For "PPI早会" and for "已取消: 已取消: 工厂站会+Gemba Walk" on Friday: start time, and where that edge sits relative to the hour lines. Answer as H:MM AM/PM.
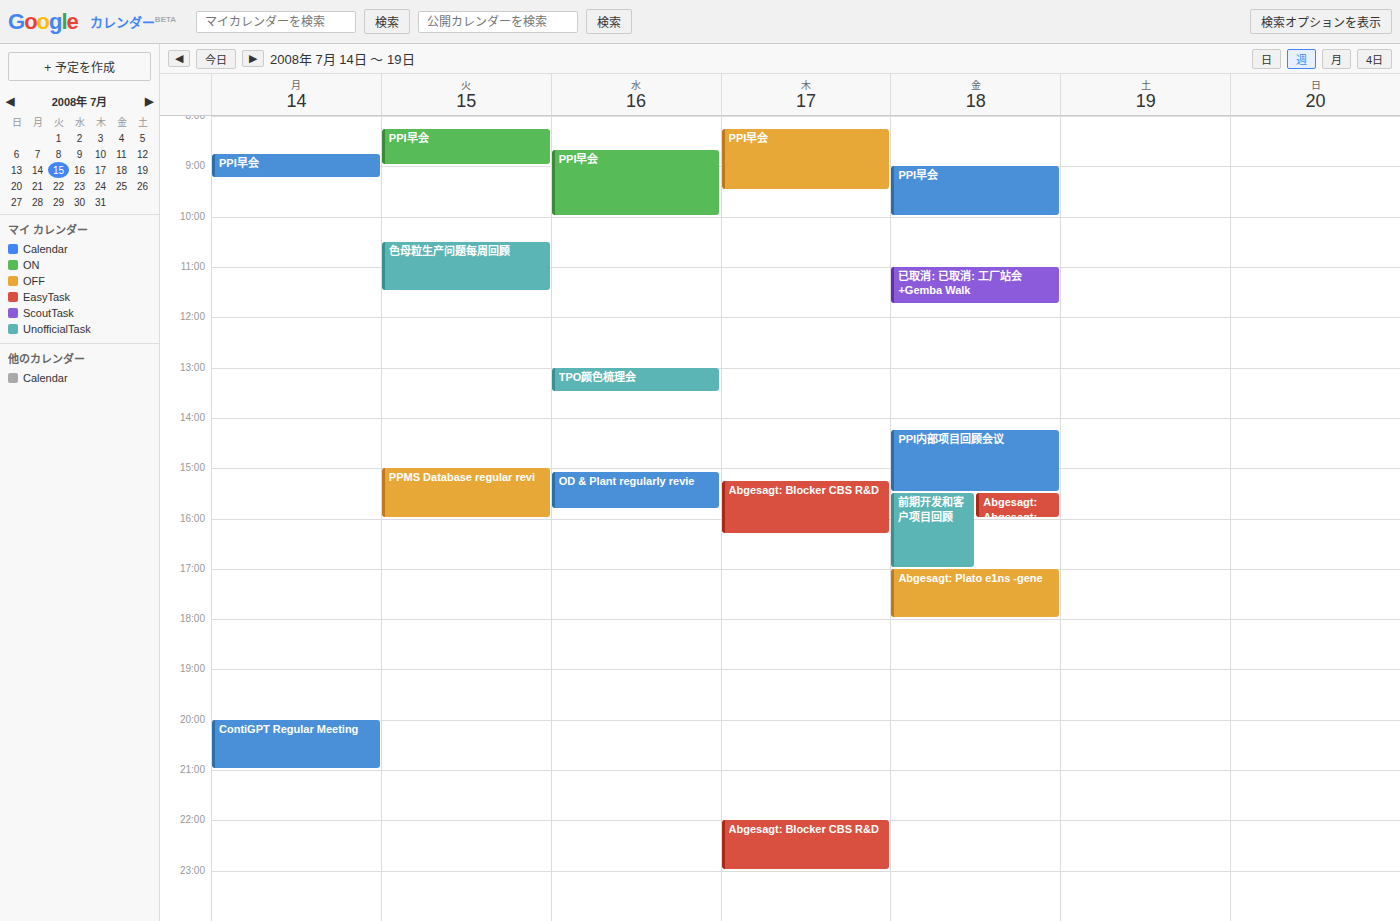
"PPI早会": 9:00 AM, exactly on the 9 AM line. "已取消: 已取消: 工厂站会+Gemba Walk": 11:00 AM, exactly on the 11 AM line.